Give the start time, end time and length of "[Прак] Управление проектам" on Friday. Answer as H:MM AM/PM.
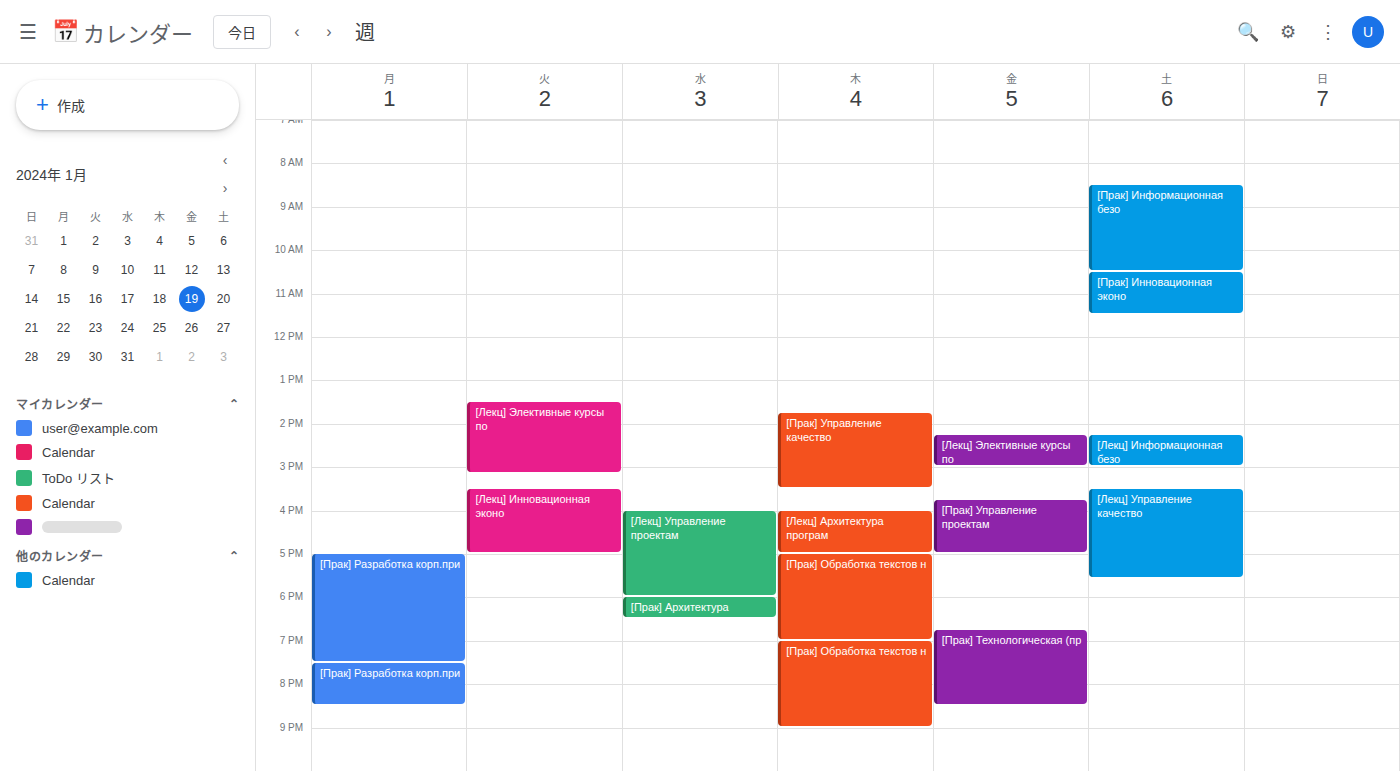
3:45 PM to 5:00 PM, 1 hour 15 minutes